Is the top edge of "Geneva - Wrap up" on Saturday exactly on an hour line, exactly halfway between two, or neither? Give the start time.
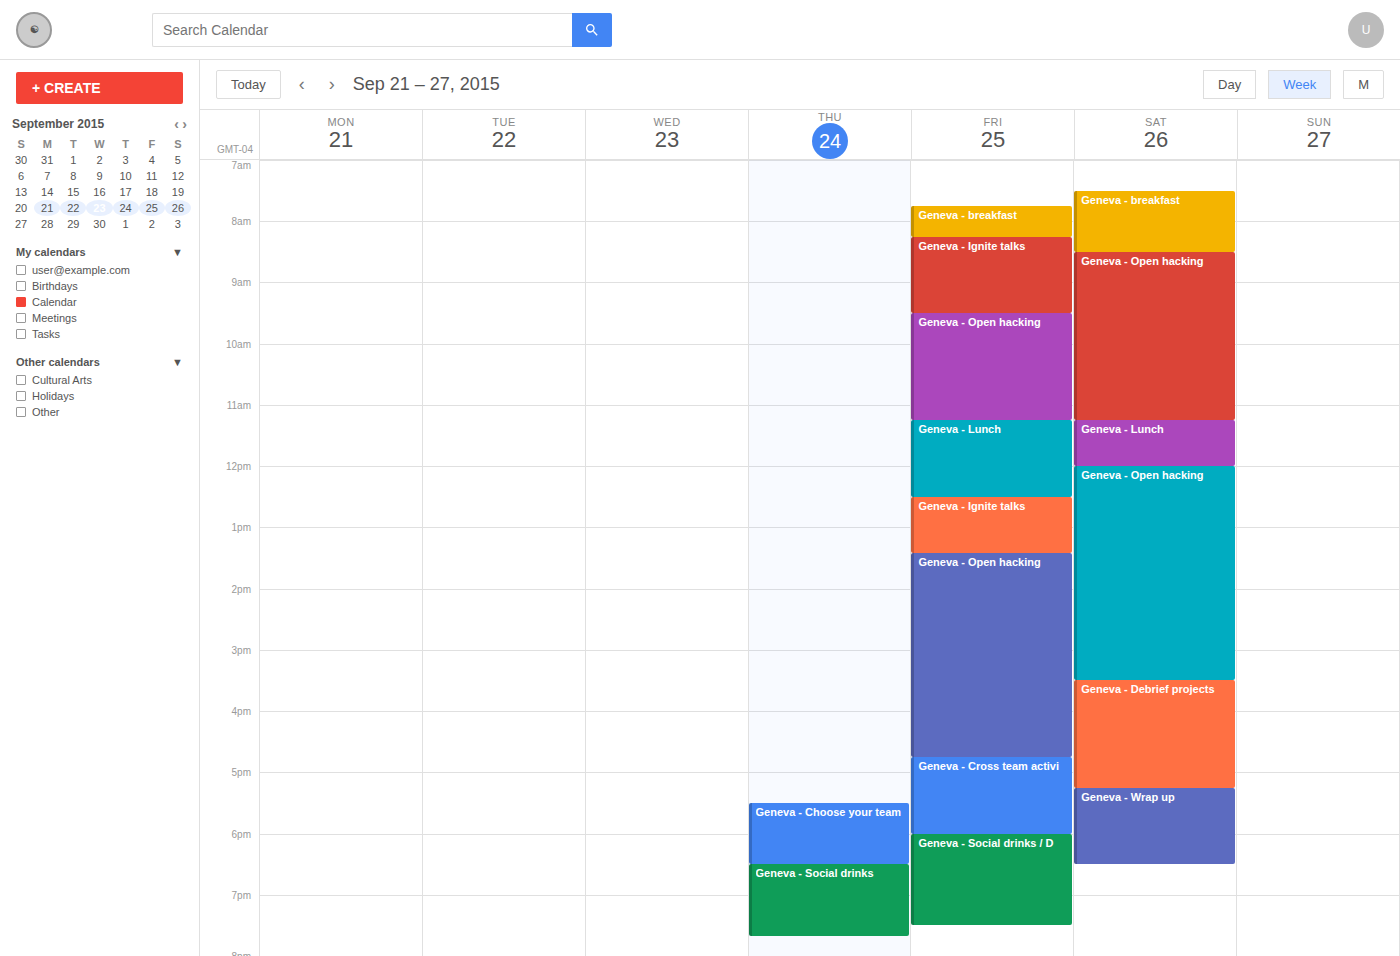
5:15 PM -- neither: a quarter of the way from the 5 PM line to the 6 PM line.